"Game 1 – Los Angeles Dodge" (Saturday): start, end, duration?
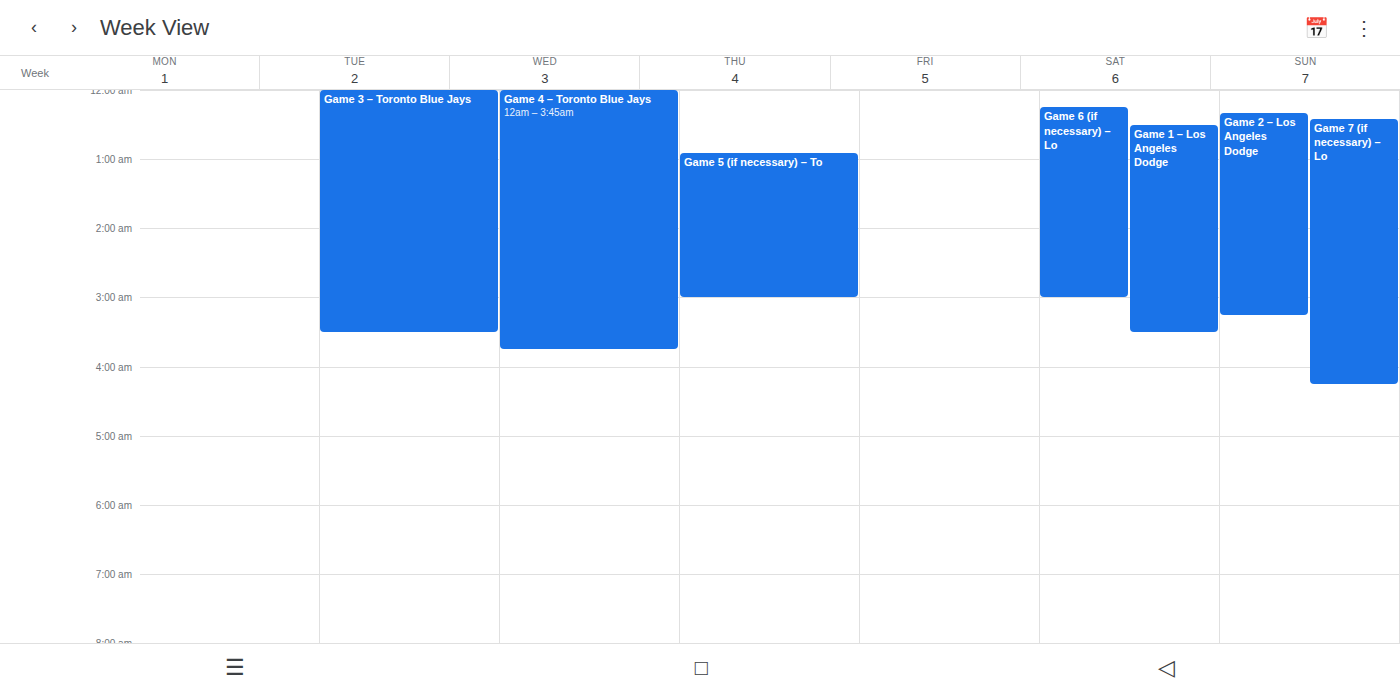
12:30 AM to 3:30 AM, 3 hours